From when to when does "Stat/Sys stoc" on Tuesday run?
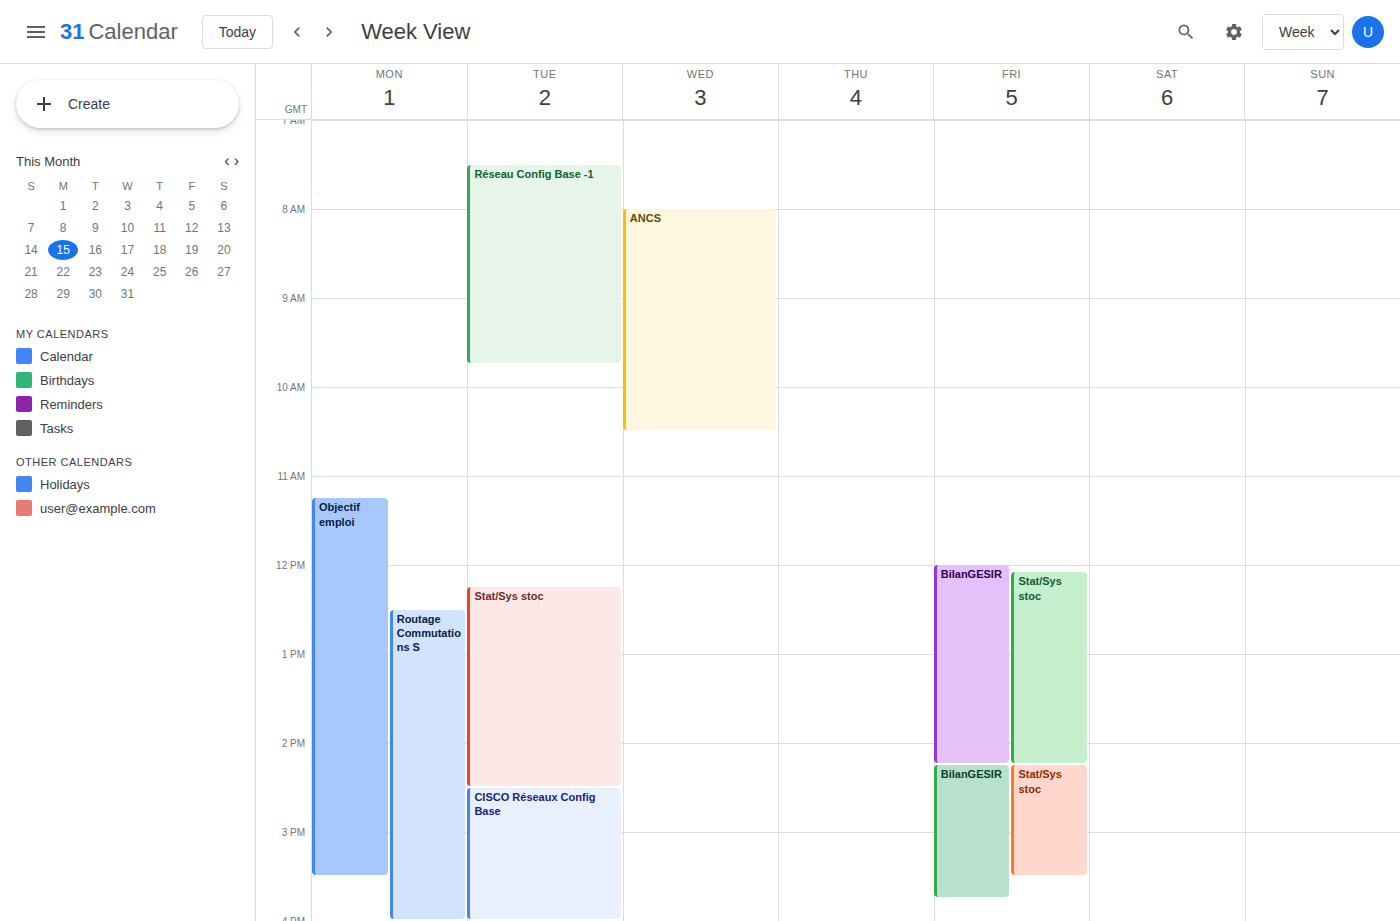
12:15 to 14:30